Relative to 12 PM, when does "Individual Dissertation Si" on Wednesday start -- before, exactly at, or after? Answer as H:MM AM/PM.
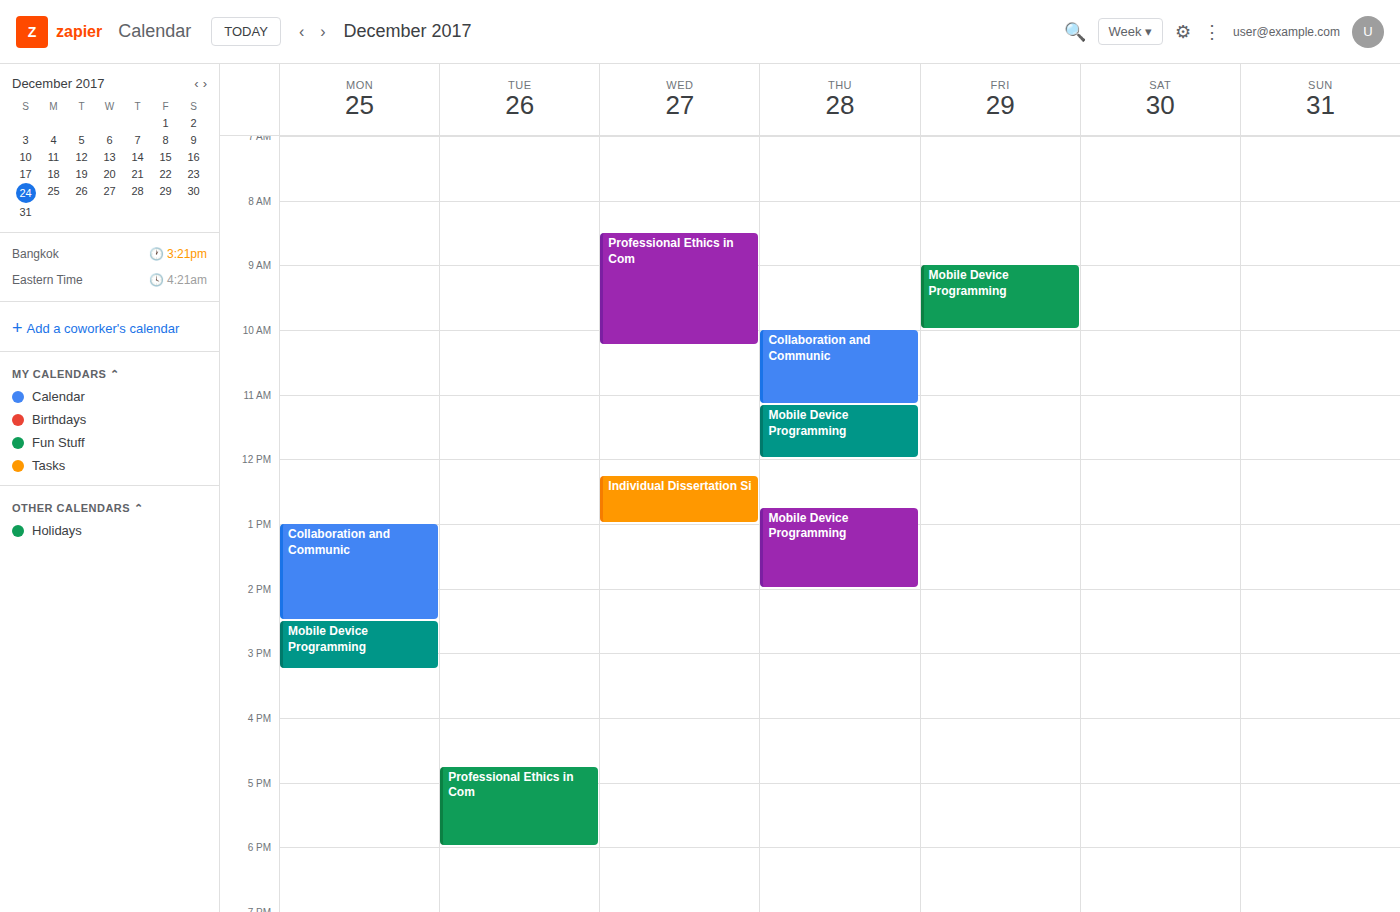
12:15 PM -- after 12 PM, 15 minutes below the 12 PM line.